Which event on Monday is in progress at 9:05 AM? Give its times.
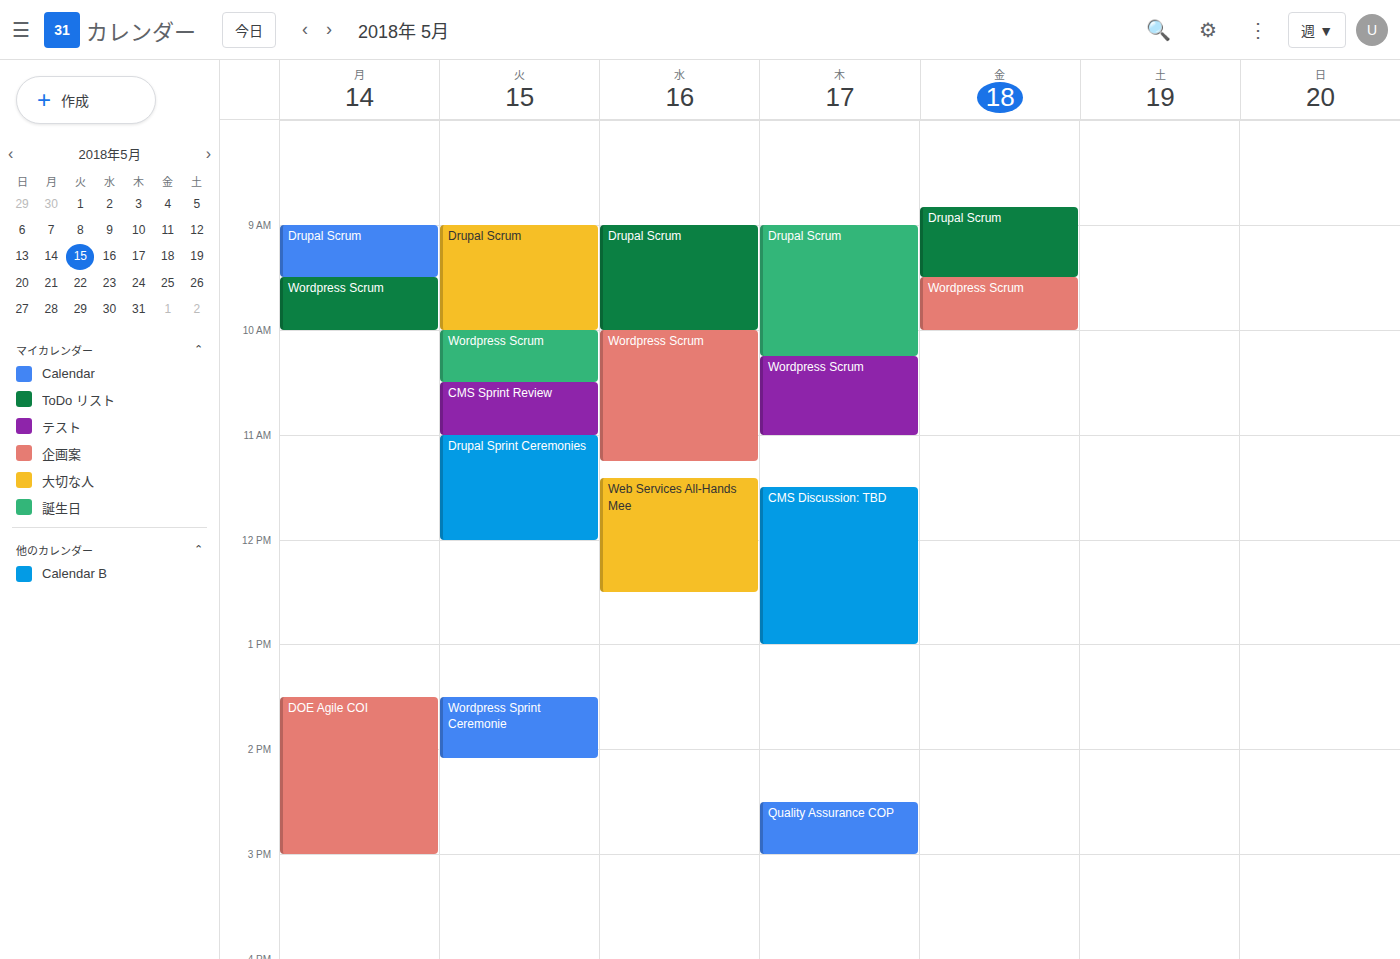
"Drupal Scrum", 9:00 AM to 9:30 AM